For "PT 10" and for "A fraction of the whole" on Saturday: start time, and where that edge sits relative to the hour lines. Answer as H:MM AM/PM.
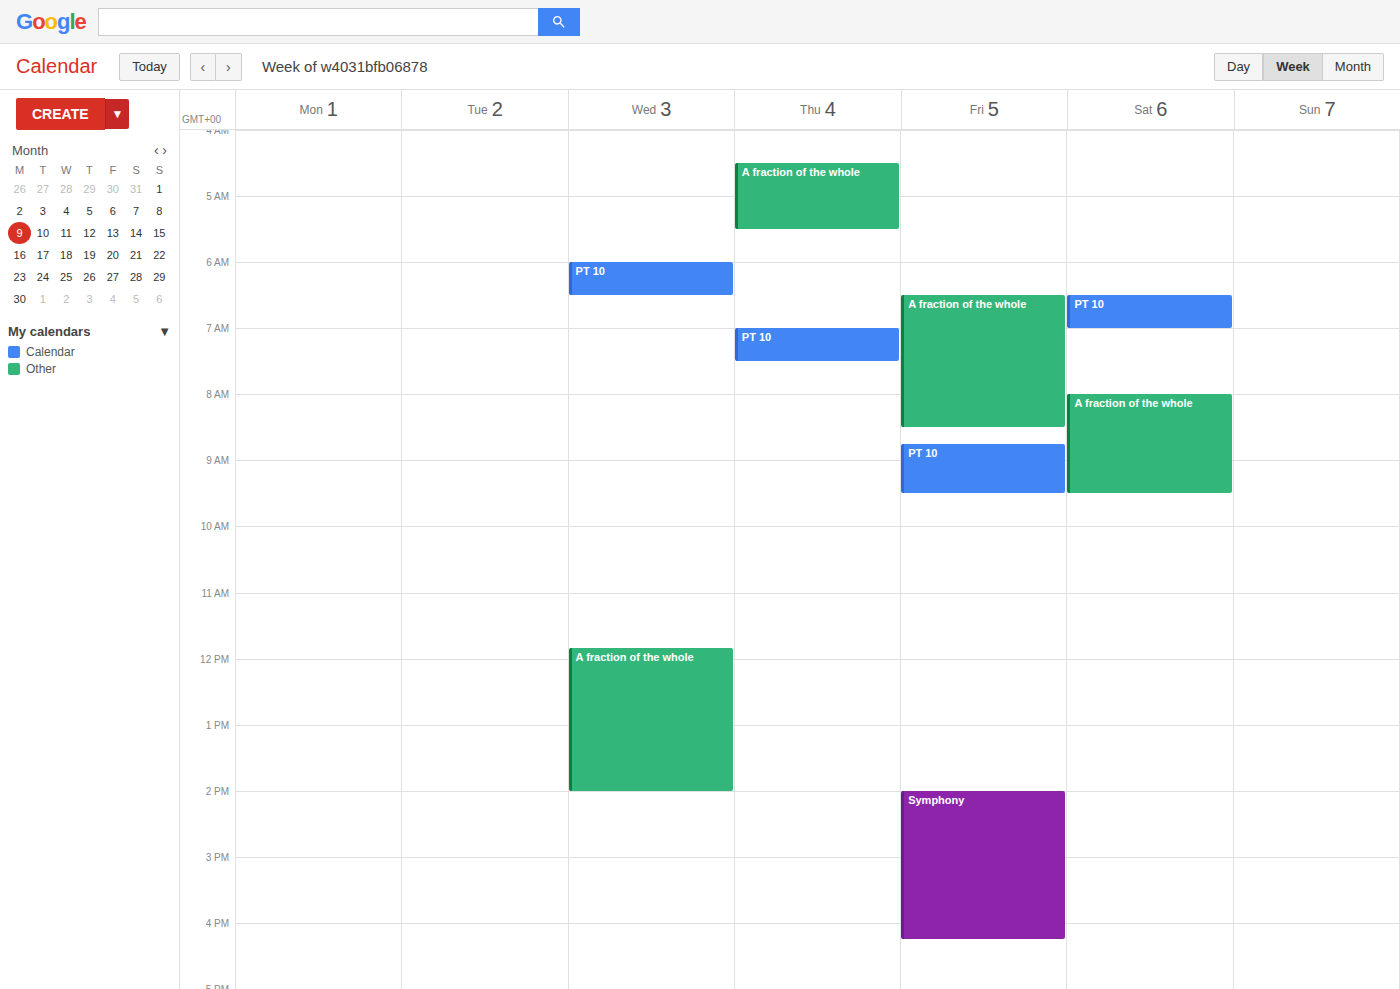
"PT 10": 6:30 AM, halfway between the 6 AM and 7 AM lines. "A fraction of the whole": 8:00 AM, exactly on the 8 AM line.